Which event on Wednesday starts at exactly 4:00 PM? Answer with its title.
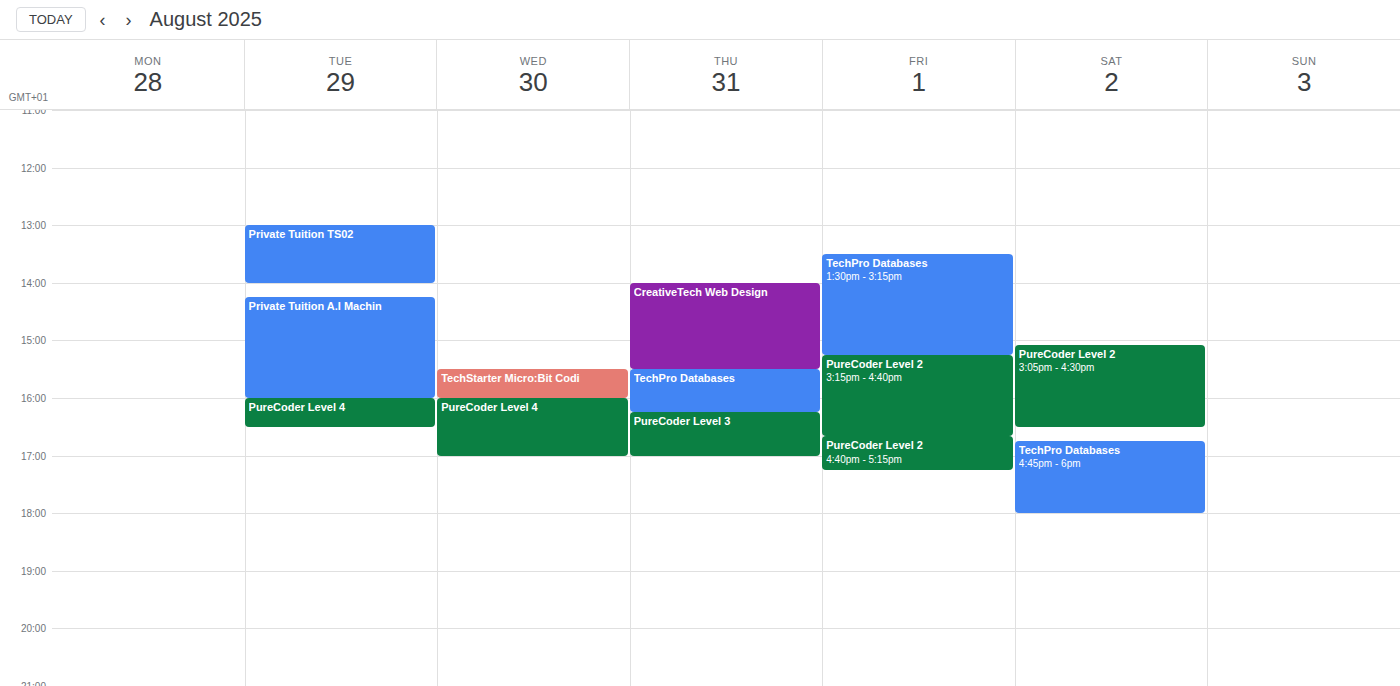
"PureCoder Level 4"